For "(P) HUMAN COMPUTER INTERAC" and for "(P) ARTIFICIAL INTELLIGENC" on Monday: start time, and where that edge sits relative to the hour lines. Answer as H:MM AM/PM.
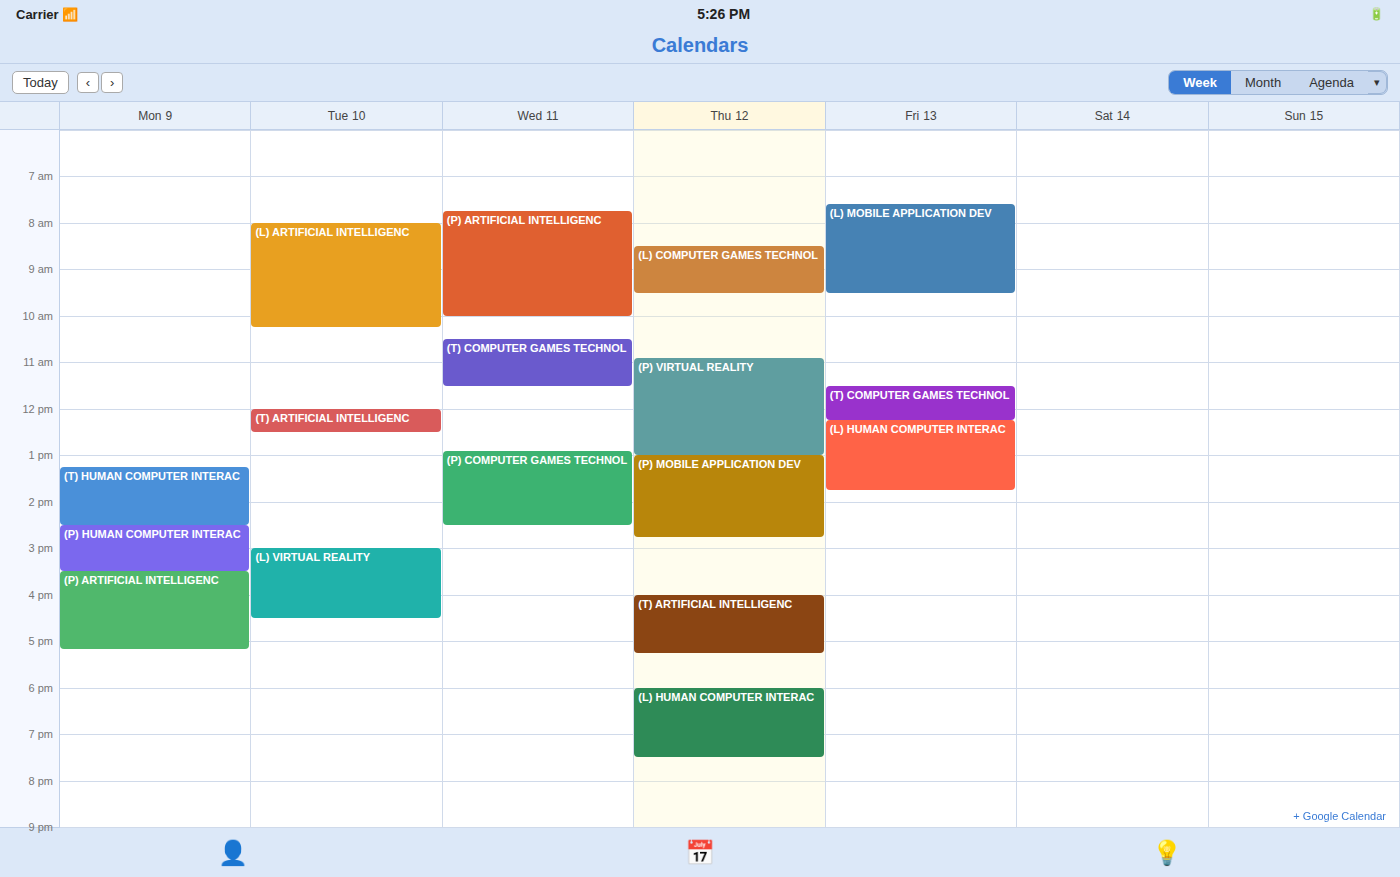
"(P) HUMAN COMPUTER INTERAC": 2:30 PM, halfway between the 2 PM and 3 PM lines. "(P) ARTIFICIAL INTELLIGENC": 3:30 PM, halfway between the 3 PM and 4 PM lines.